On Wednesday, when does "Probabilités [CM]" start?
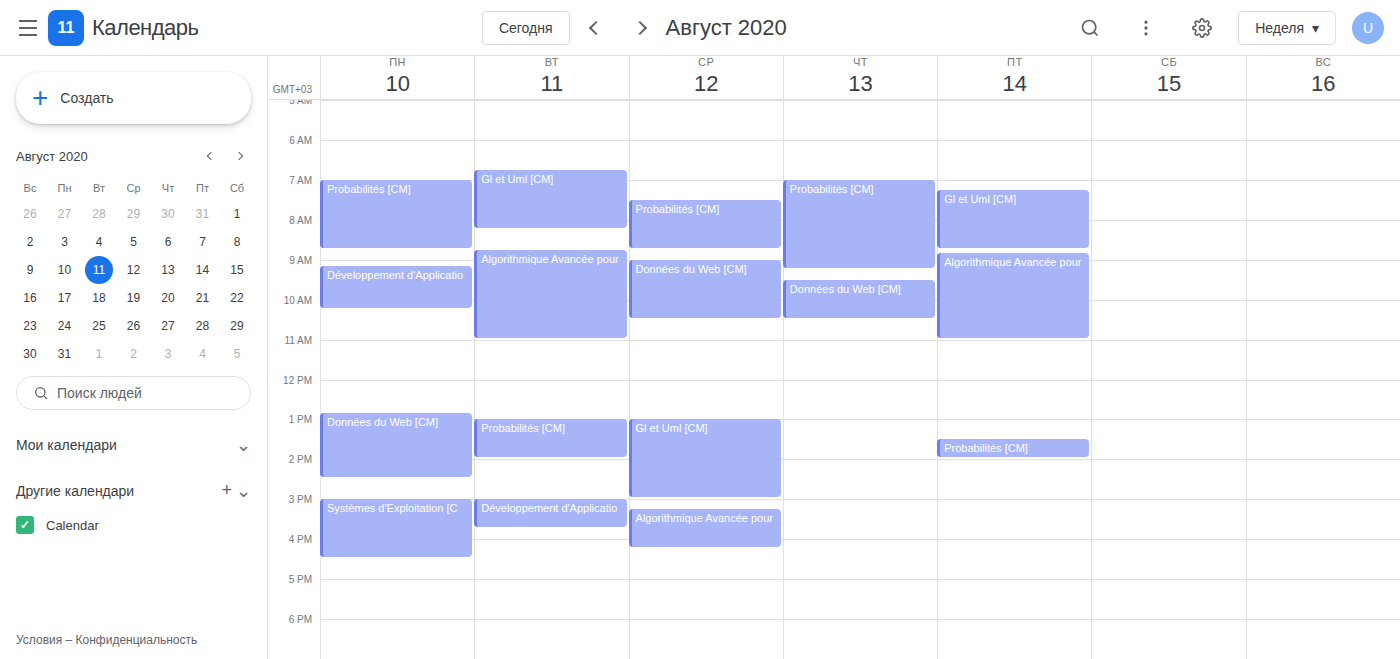
7:30 AM